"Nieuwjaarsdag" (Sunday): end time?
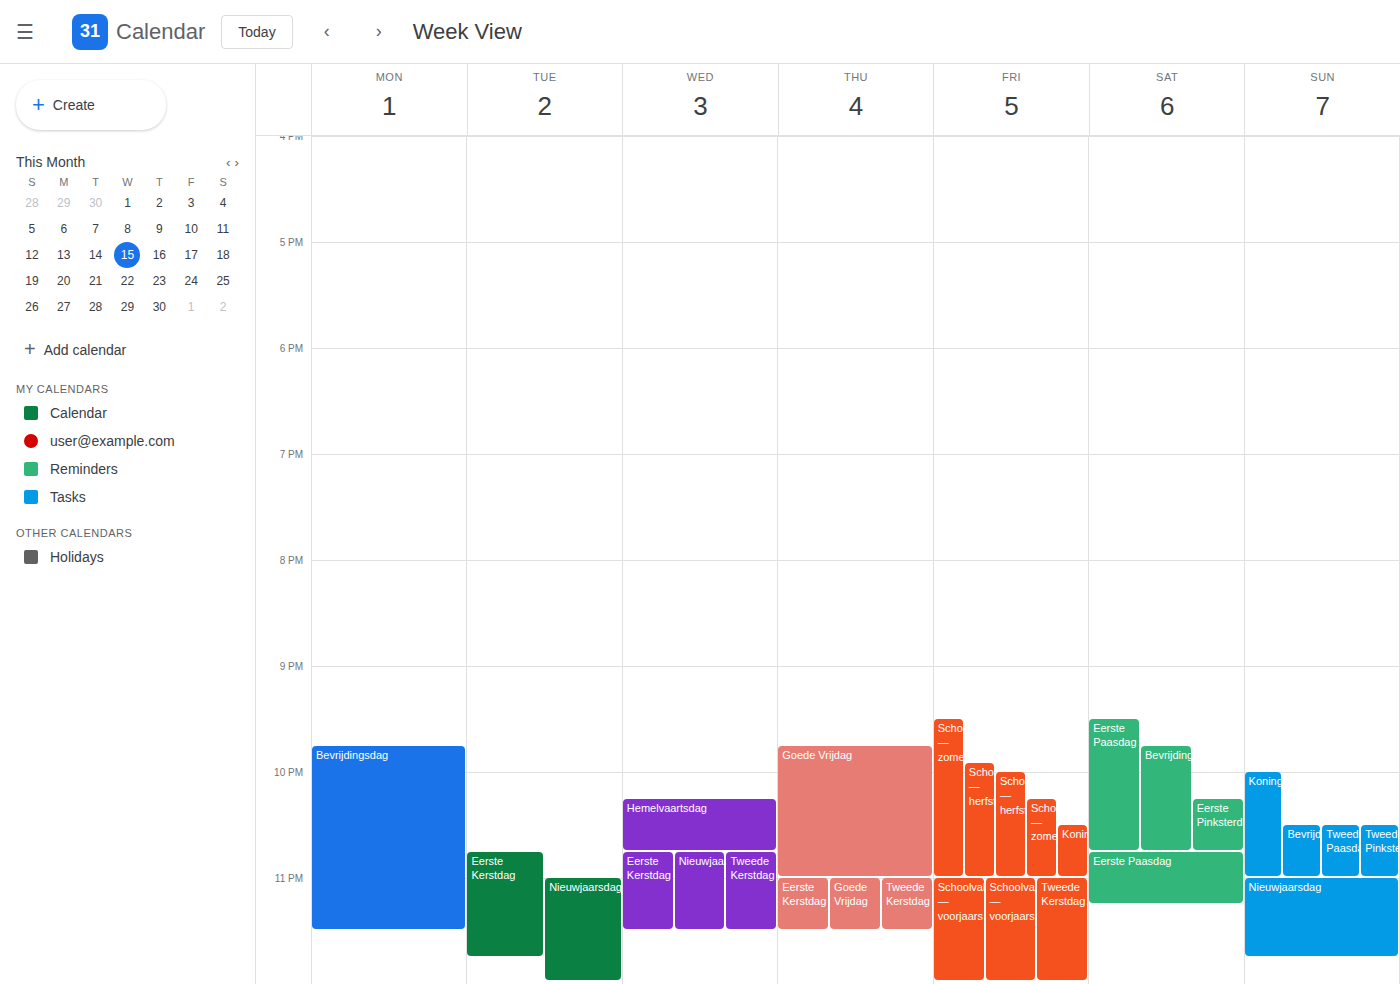
11:45 PM